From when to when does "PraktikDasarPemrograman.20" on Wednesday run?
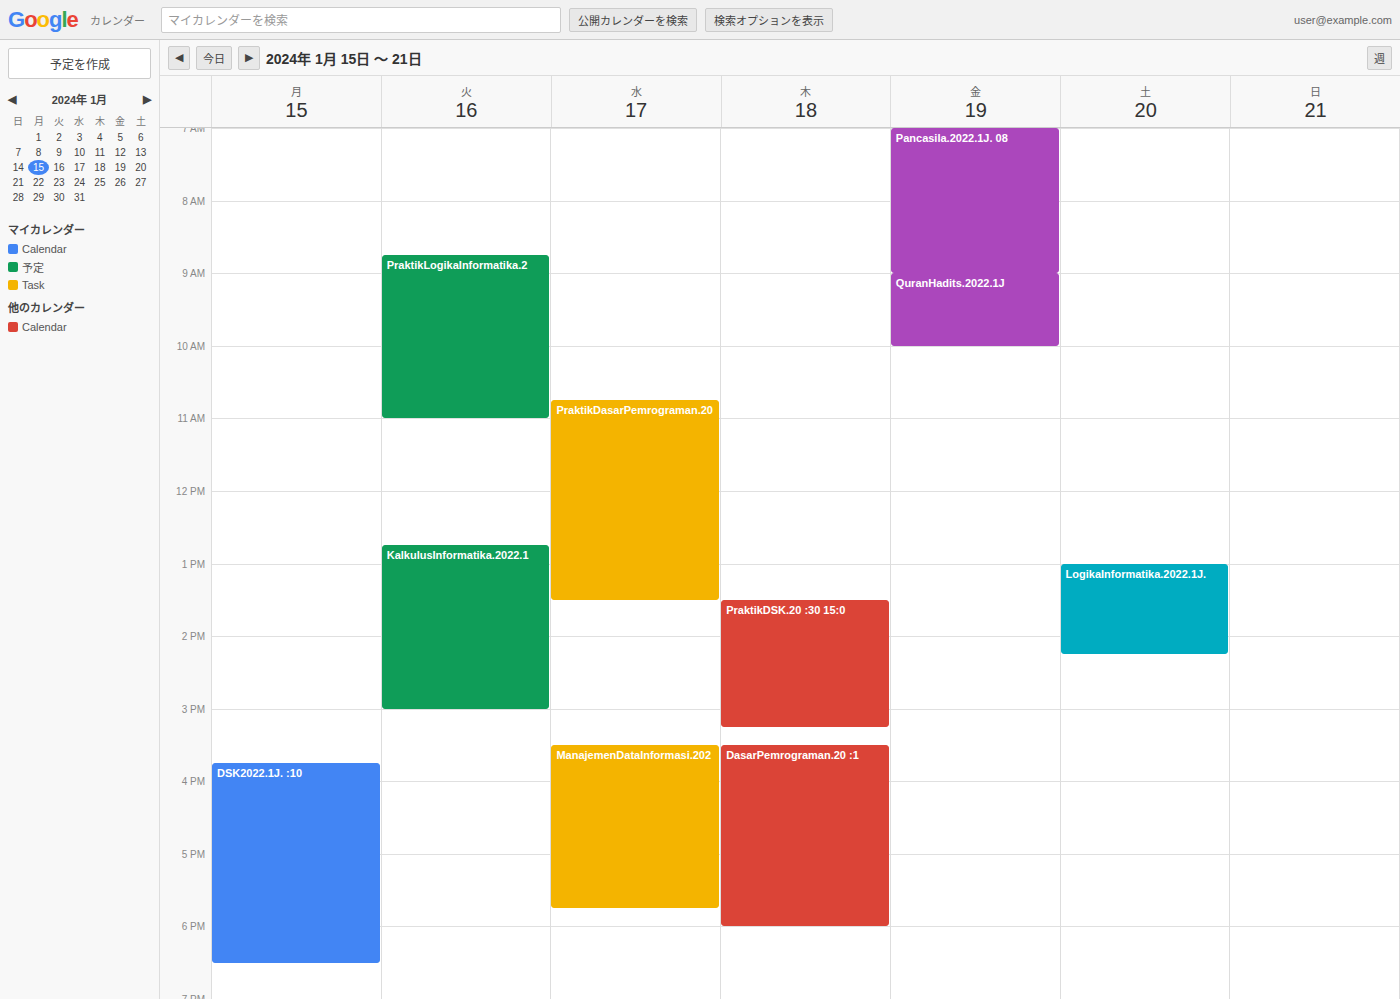
10:45 AM to 1:30 PM